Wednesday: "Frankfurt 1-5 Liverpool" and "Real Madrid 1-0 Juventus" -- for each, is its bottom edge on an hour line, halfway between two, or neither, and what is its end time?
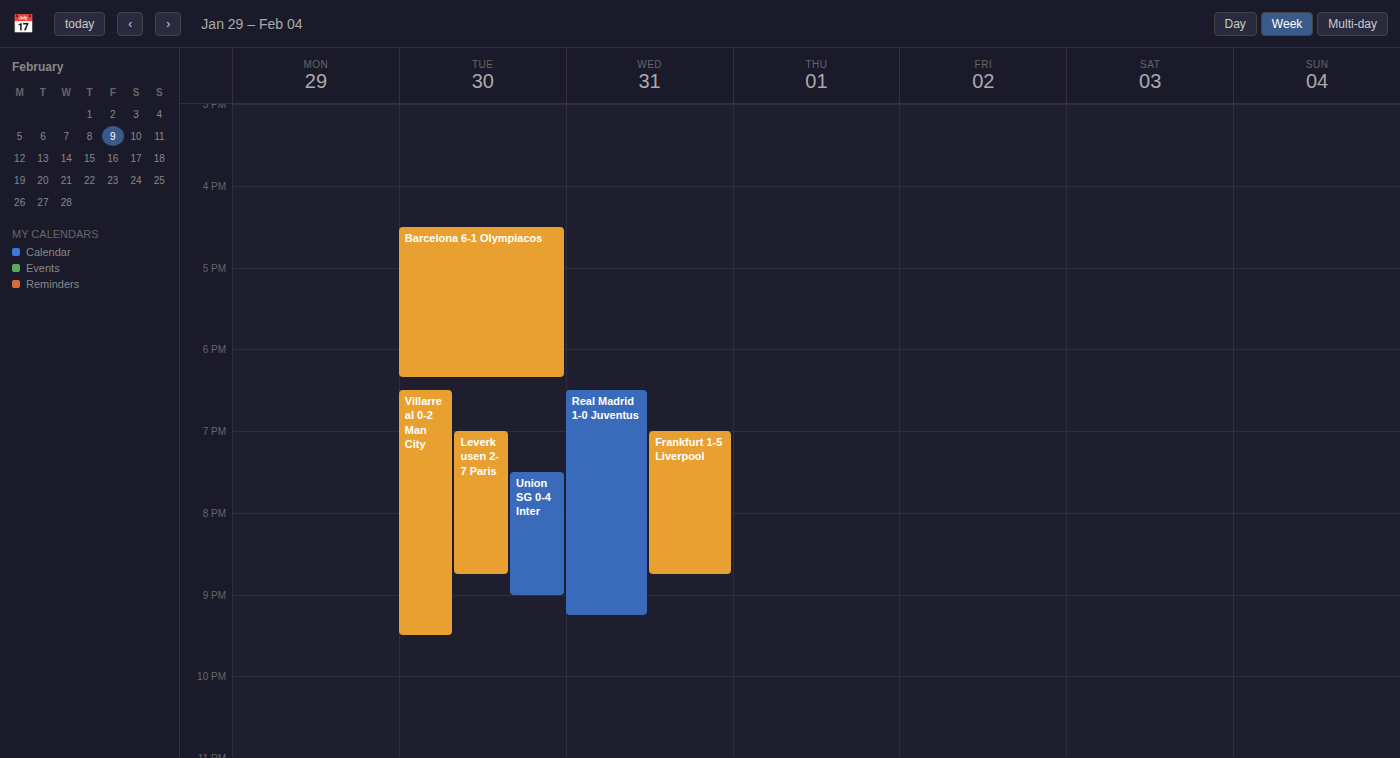
"Frankfurt 1-5 Liverpool": 8:45 PM, neither: three quarters of the way from the 8 PM line to the 9 PM line. "Real Madrid 1-0 Juventus": 9:15 PM, neither: a quarter of the way from the 9 PM line to the 10 PM line.